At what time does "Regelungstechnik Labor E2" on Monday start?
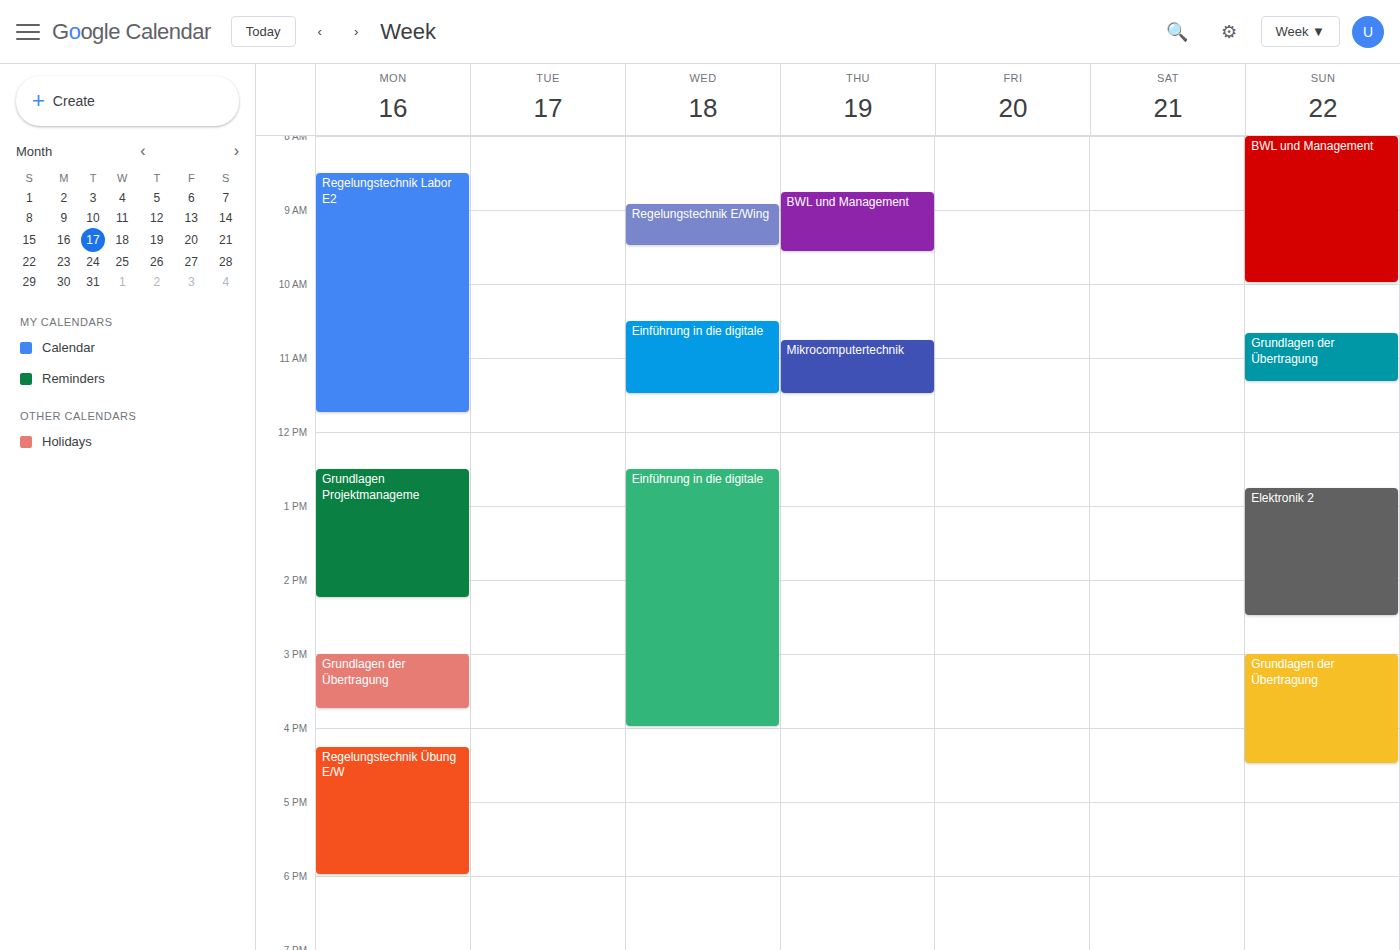
8:30 AM